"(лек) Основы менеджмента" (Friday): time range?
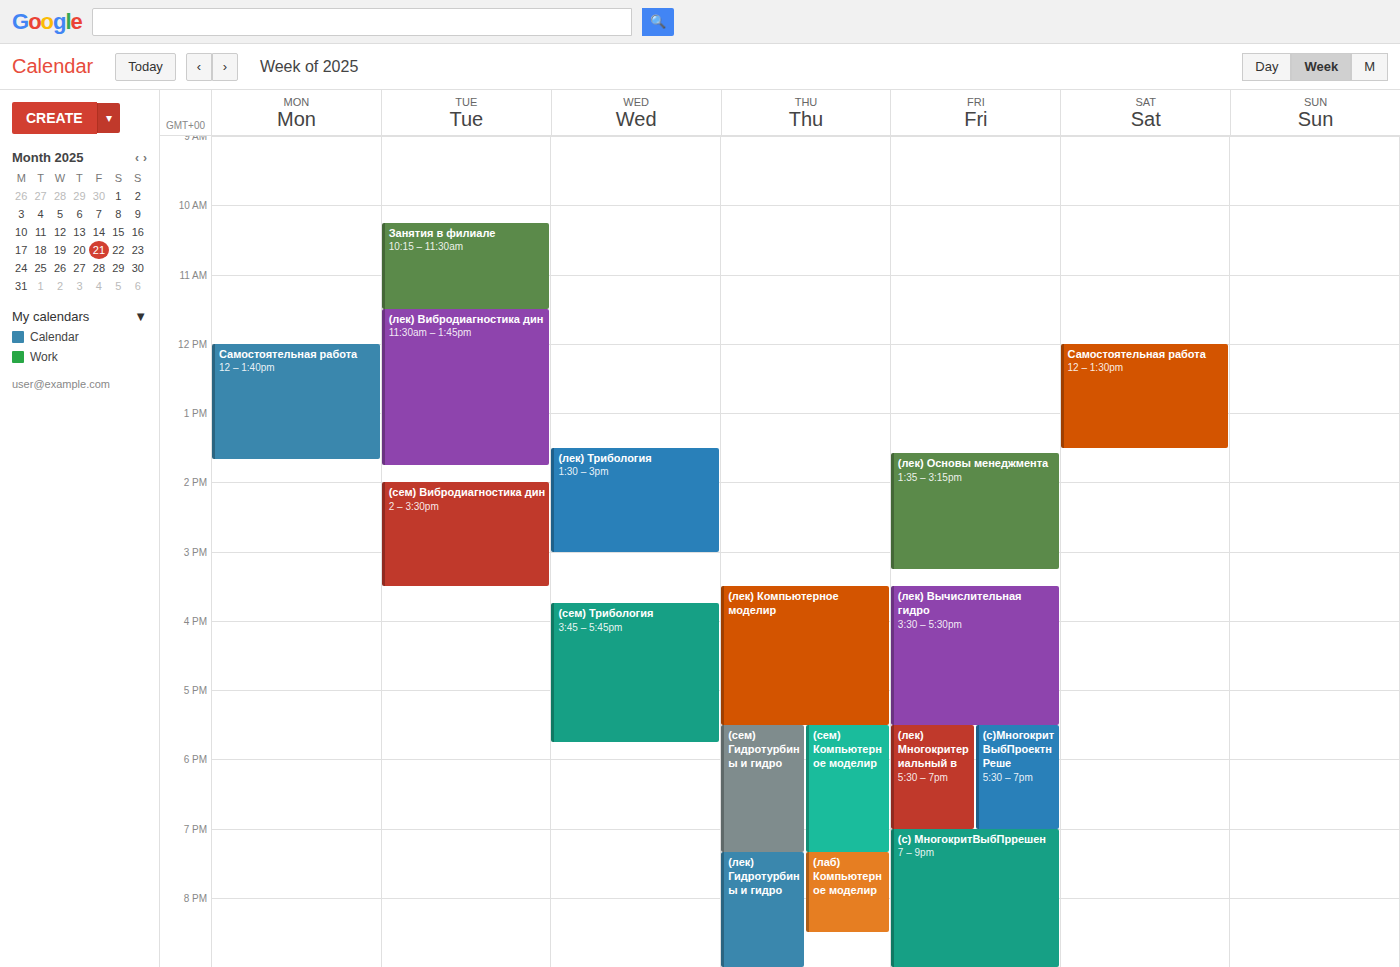
1:35 PM to 3:15 PM